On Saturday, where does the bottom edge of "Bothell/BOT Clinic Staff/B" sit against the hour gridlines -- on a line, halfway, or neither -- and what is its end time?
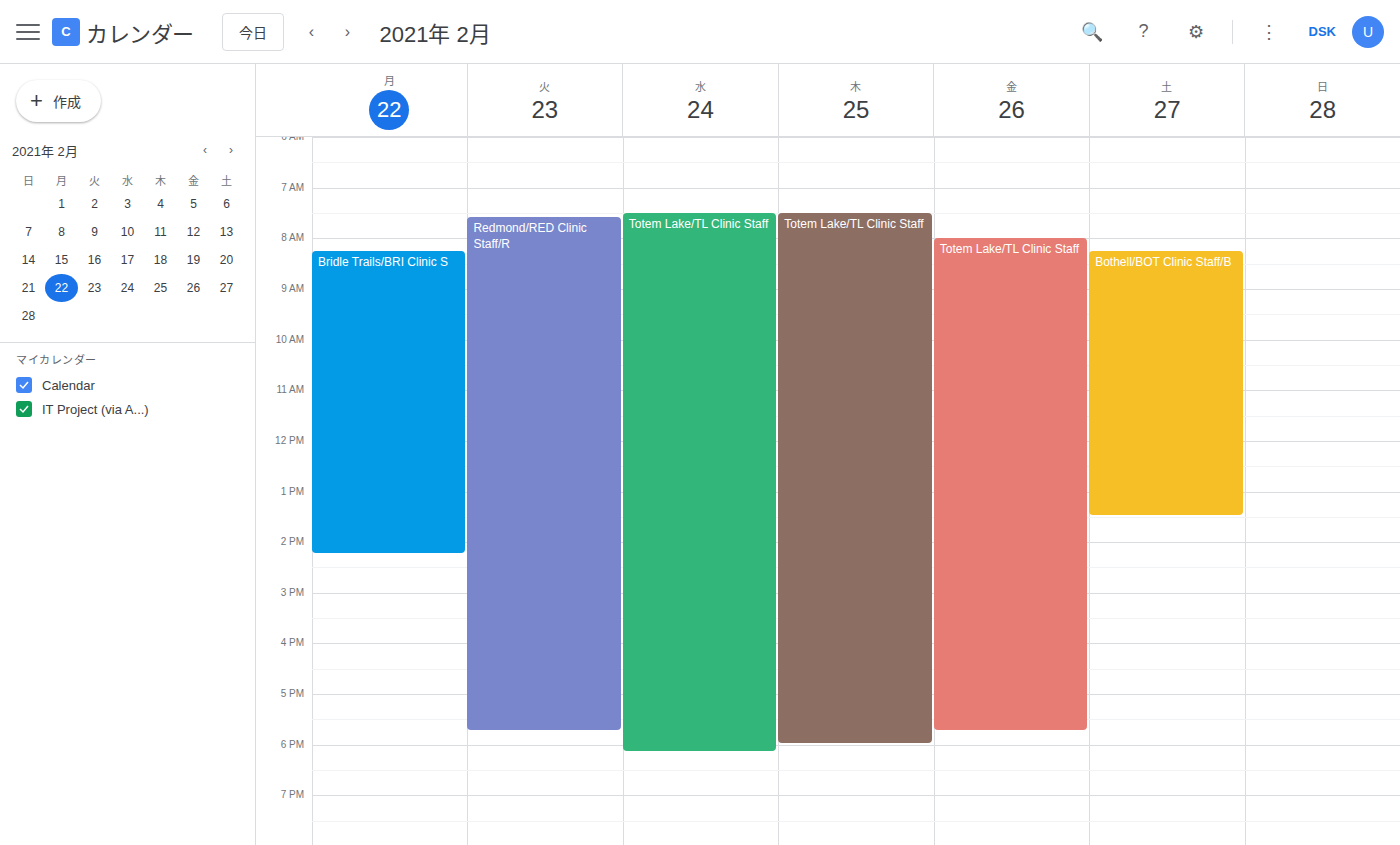
1:30 PM -- halfway between the 1 PM and 2 PM lines.